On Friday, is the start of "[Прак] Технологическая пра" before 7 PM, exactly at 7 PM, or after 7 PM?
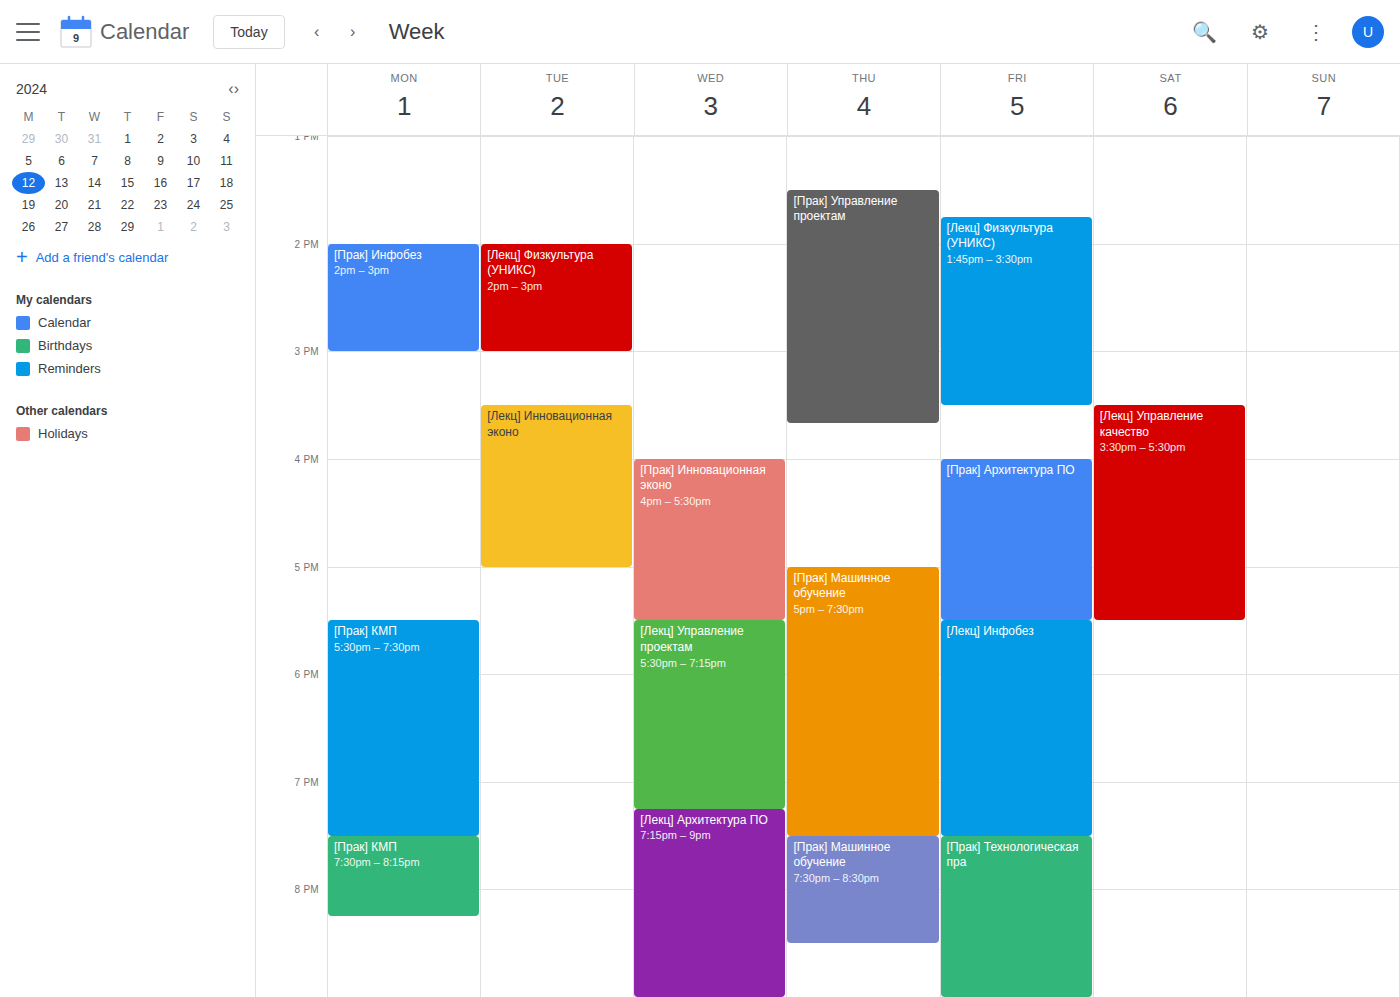
7:30 PM -- after 7 PM, 30 minutes below the 7 PM line.